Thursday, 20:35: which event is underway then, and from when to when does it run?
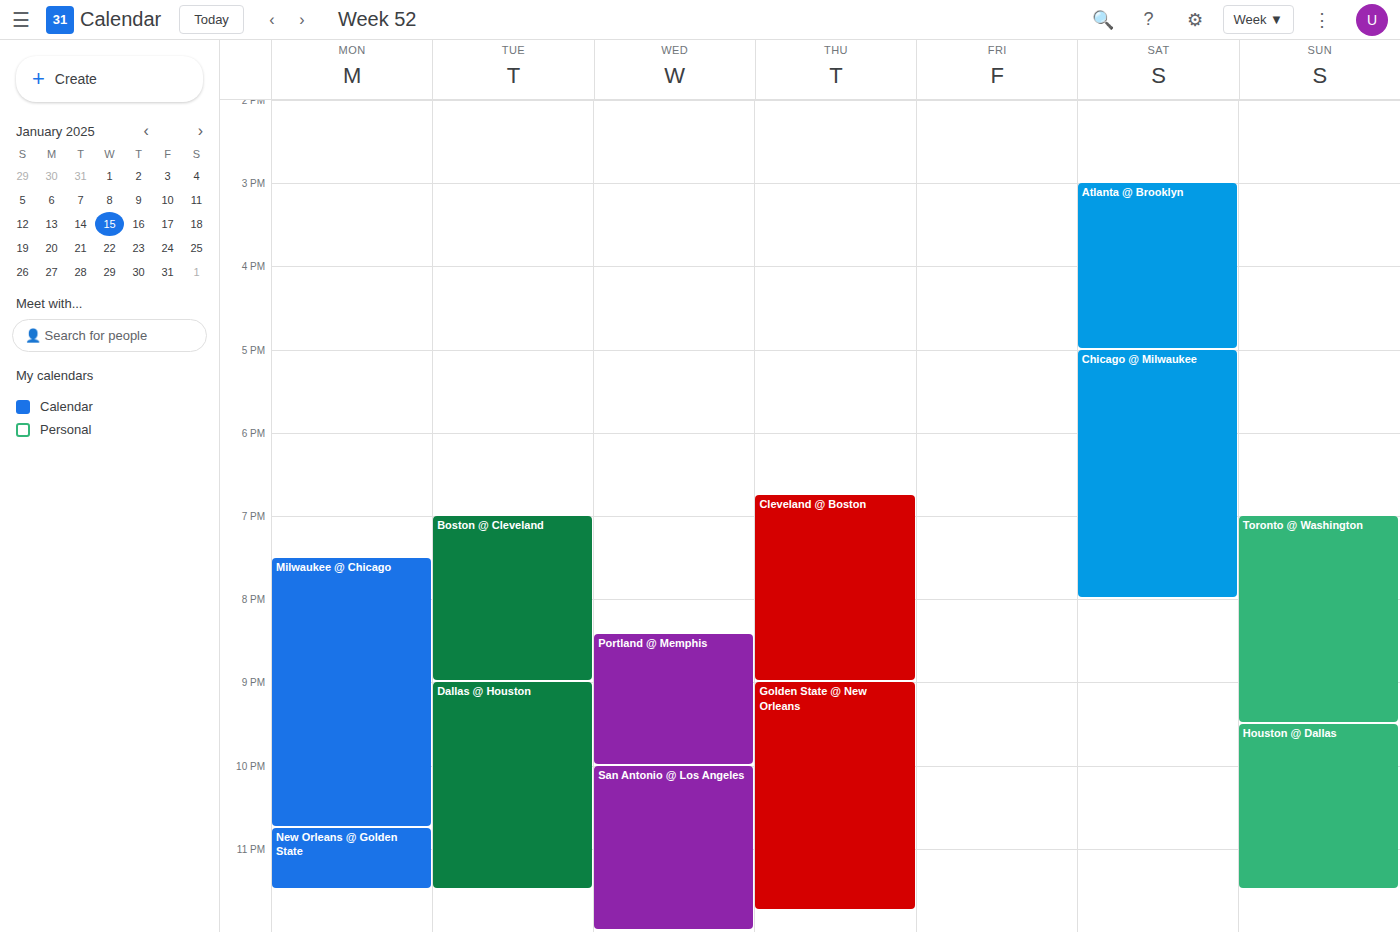
"Cleveland @ Boston", 18:45 to 21:00